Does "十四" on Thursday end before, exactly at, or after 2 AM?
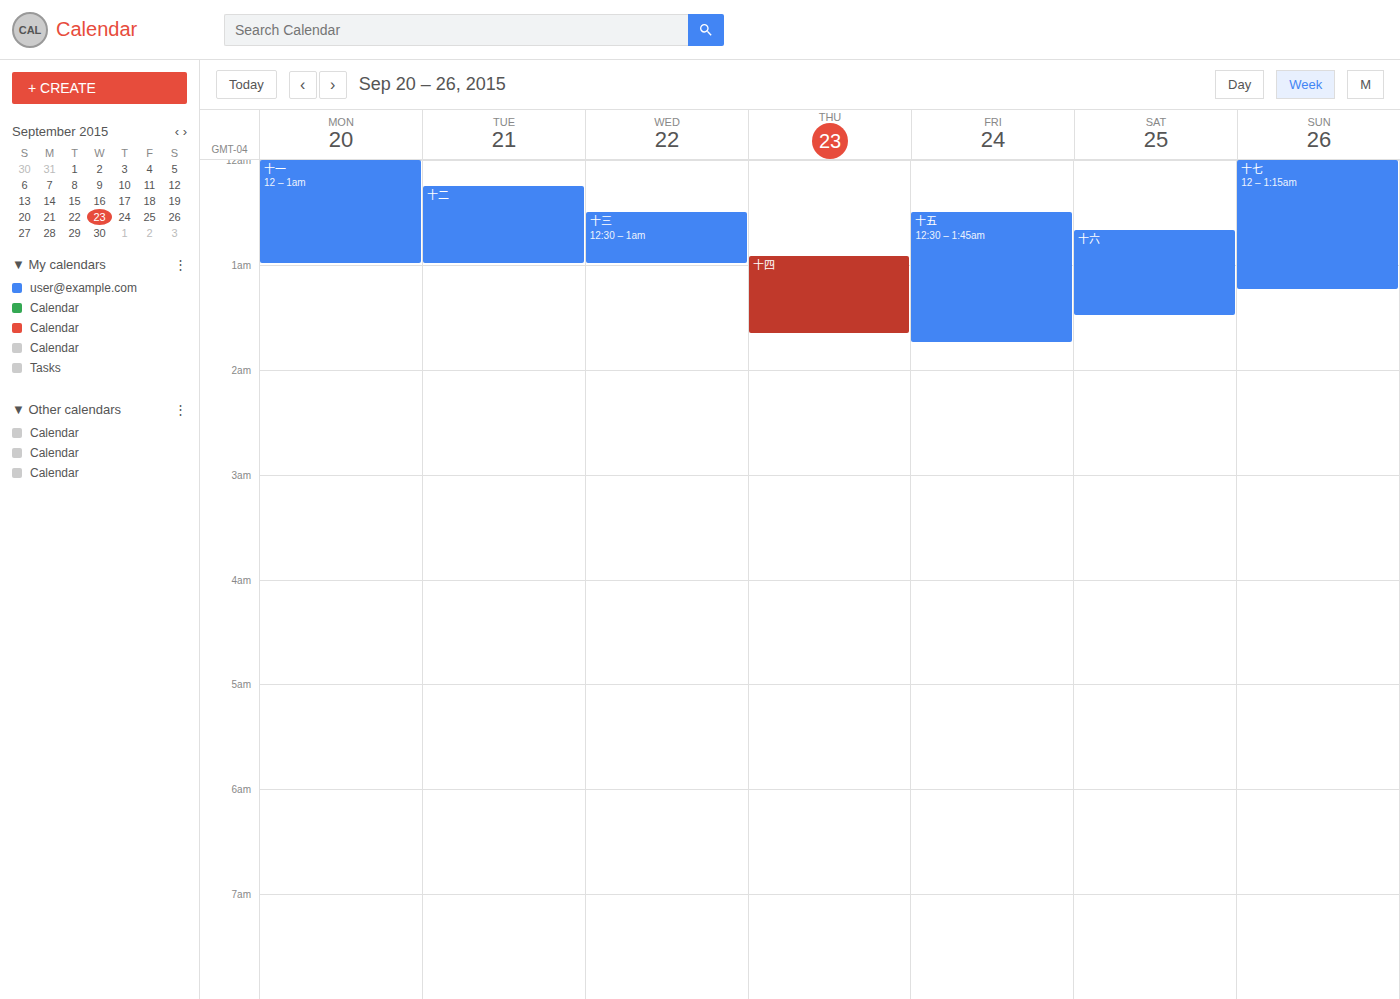
1:40 AM -- before 2 AM, 20 minutes above the 2 AM line.